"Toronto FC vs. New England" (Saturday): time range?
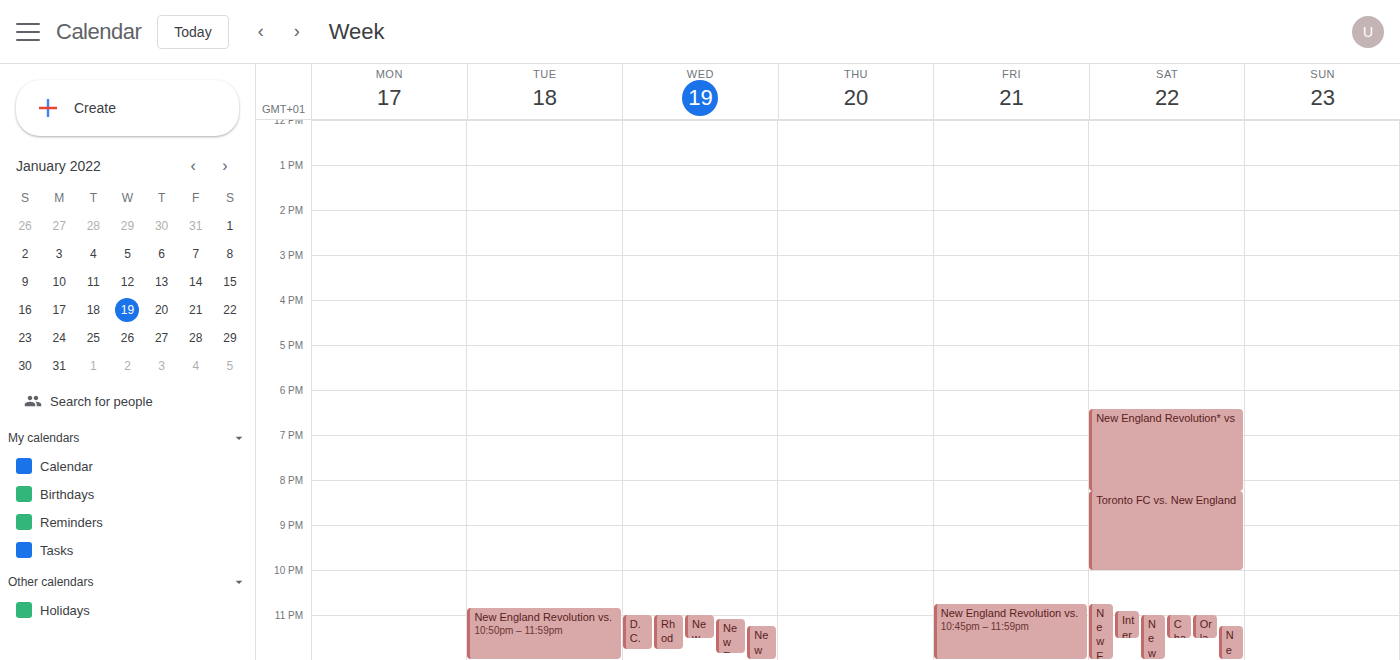
8:15 PM to 10:00 PM